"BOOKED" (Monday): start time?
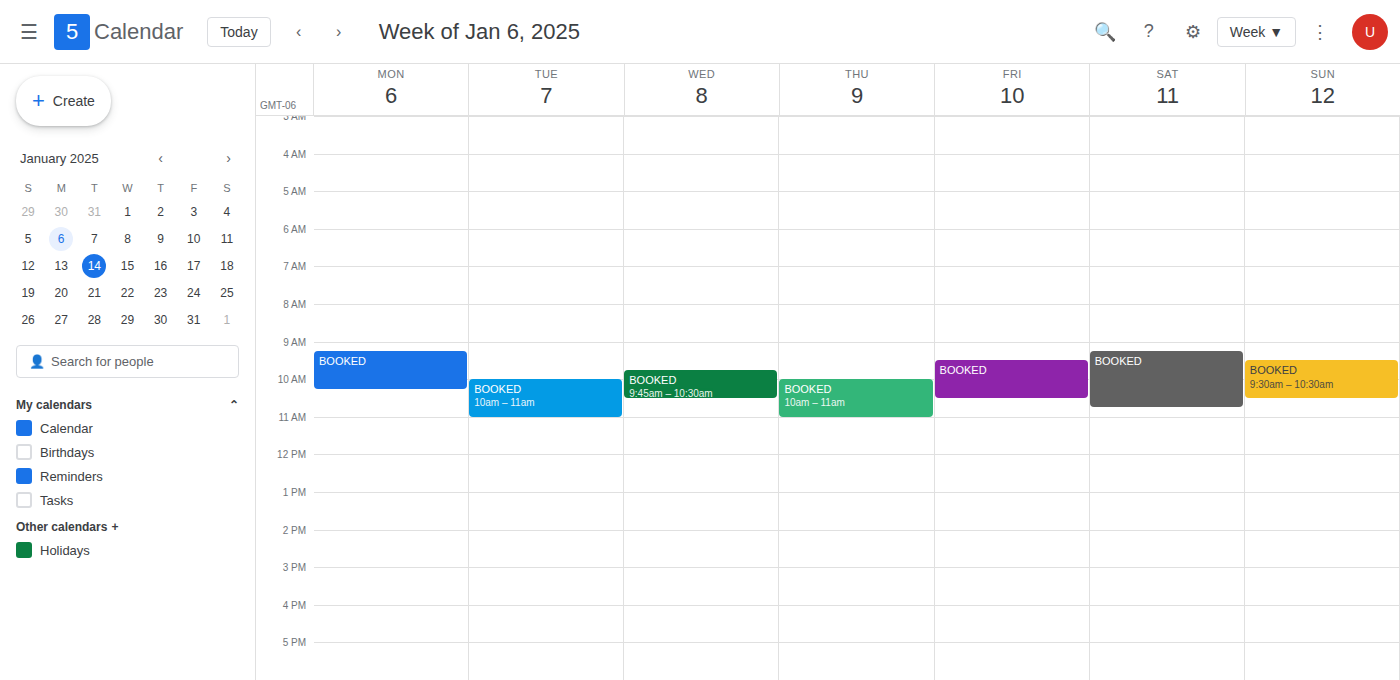
9:15 AM